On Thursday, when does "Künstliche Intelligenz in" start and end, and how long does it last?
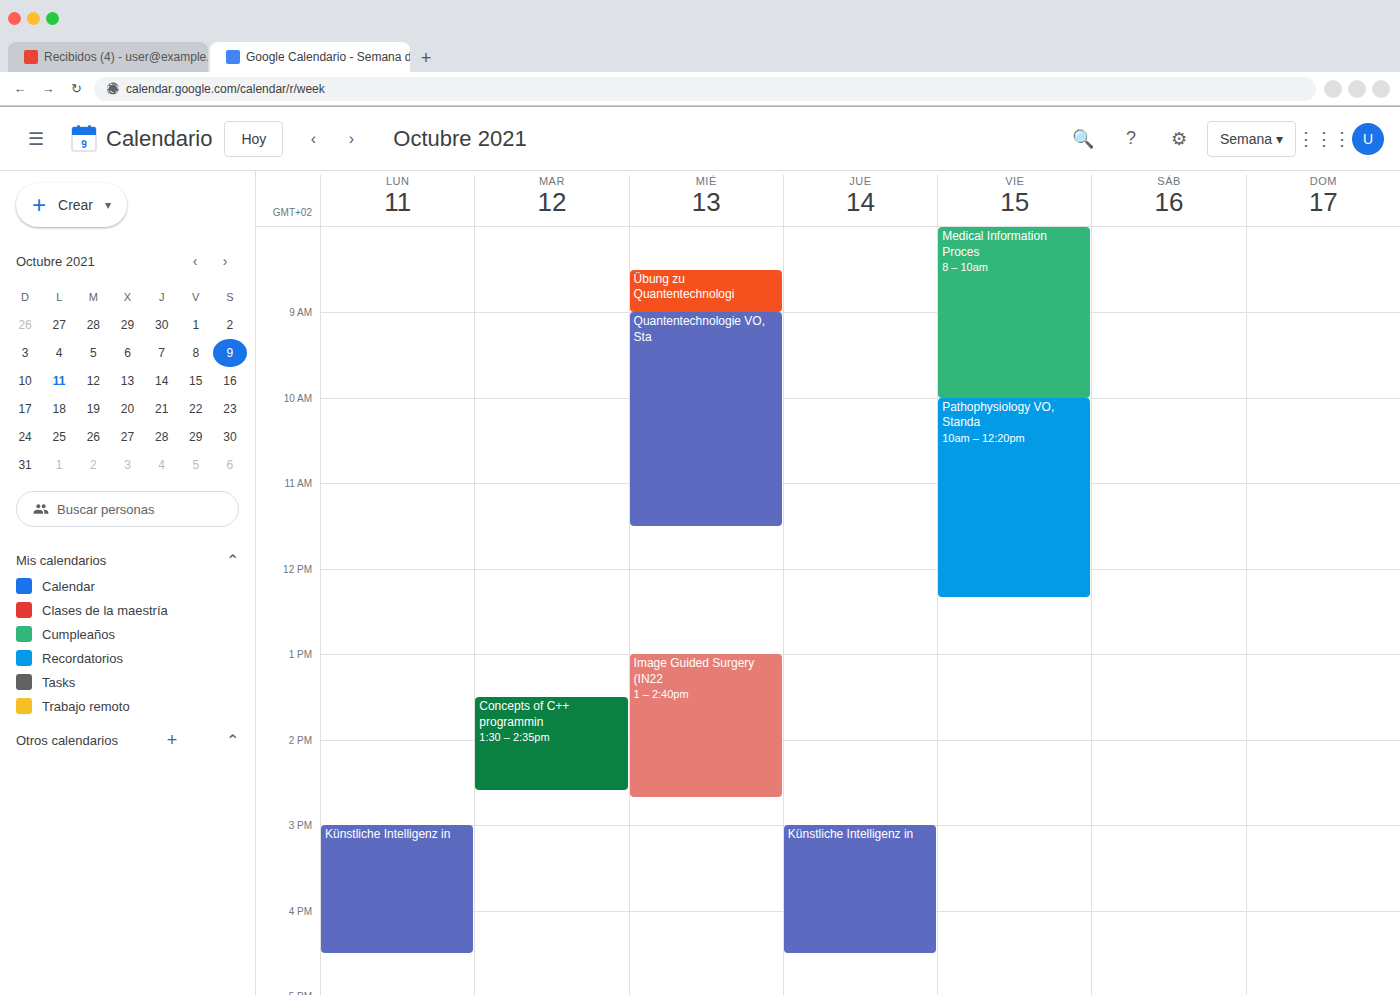
15:00 to 16:30, 1 hour 30 minutes